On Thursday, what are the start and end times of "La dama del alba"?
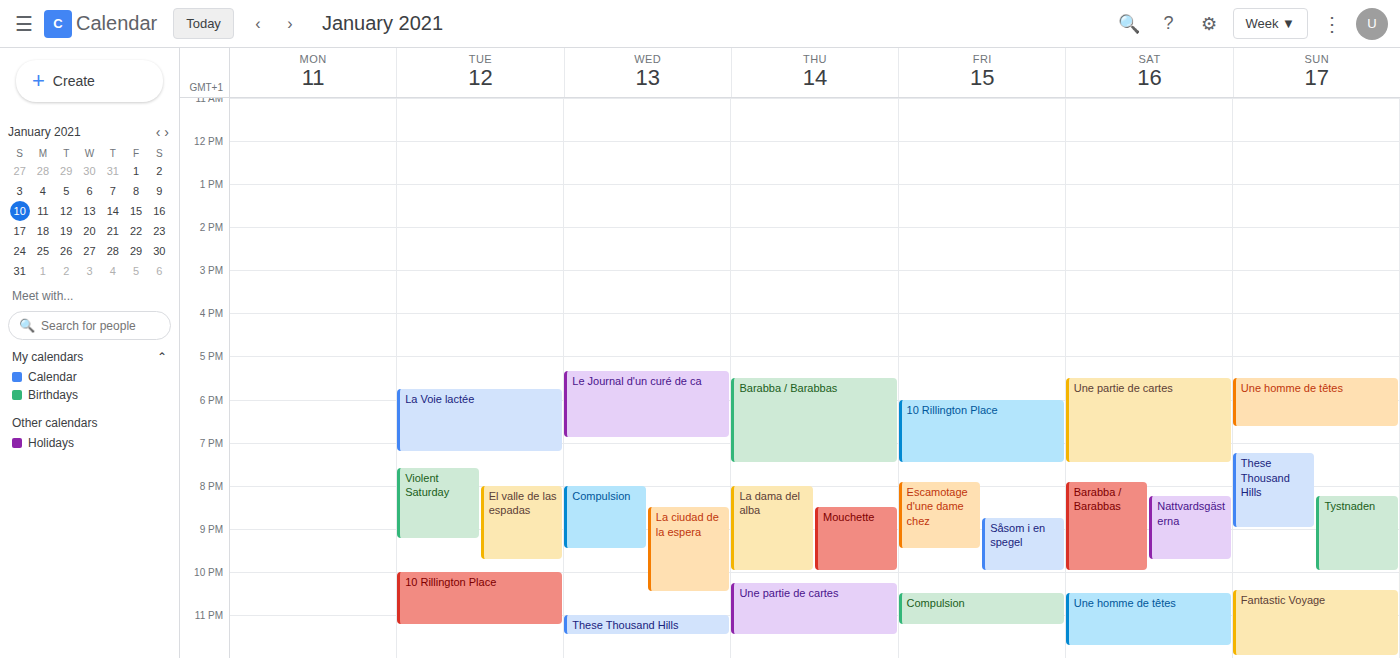
8:00 PM to 10:00 PM